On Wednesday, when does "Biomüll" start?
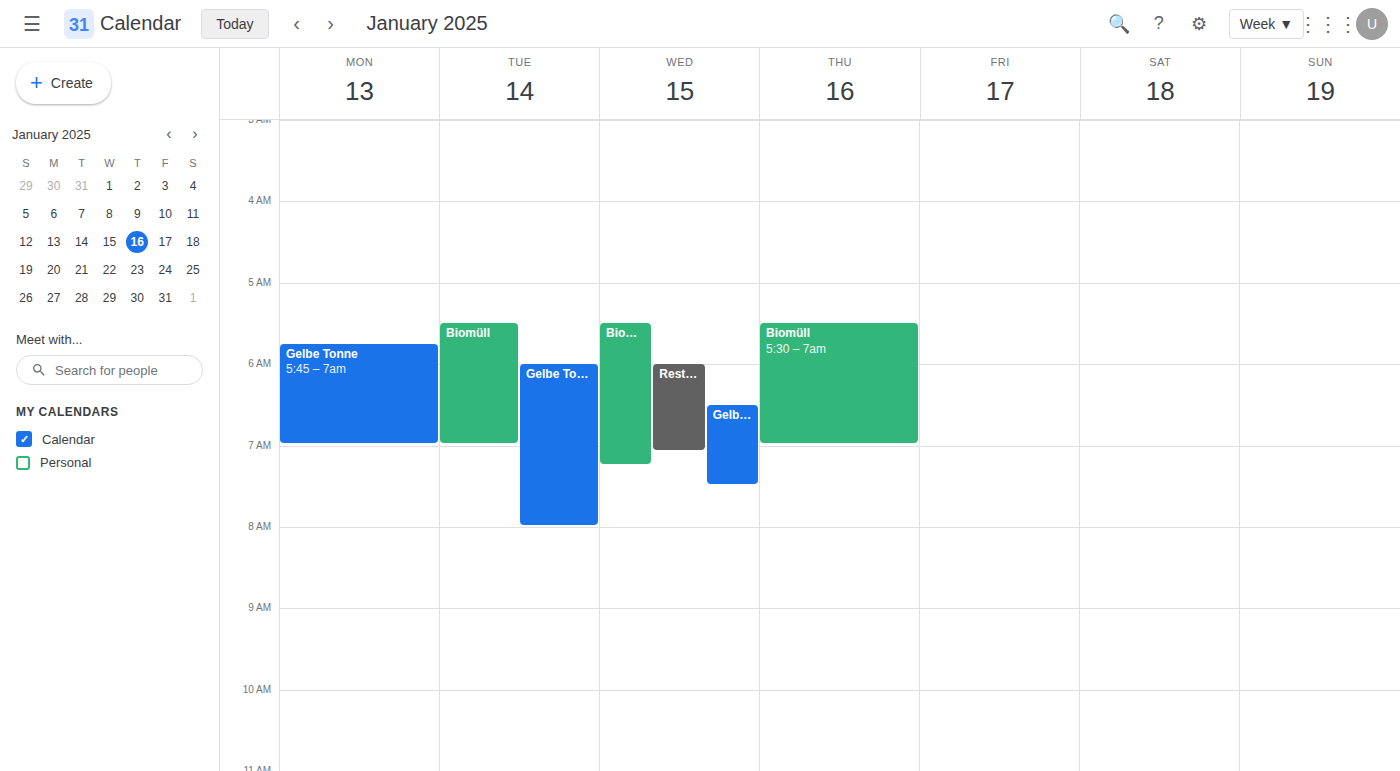
5:30 AM